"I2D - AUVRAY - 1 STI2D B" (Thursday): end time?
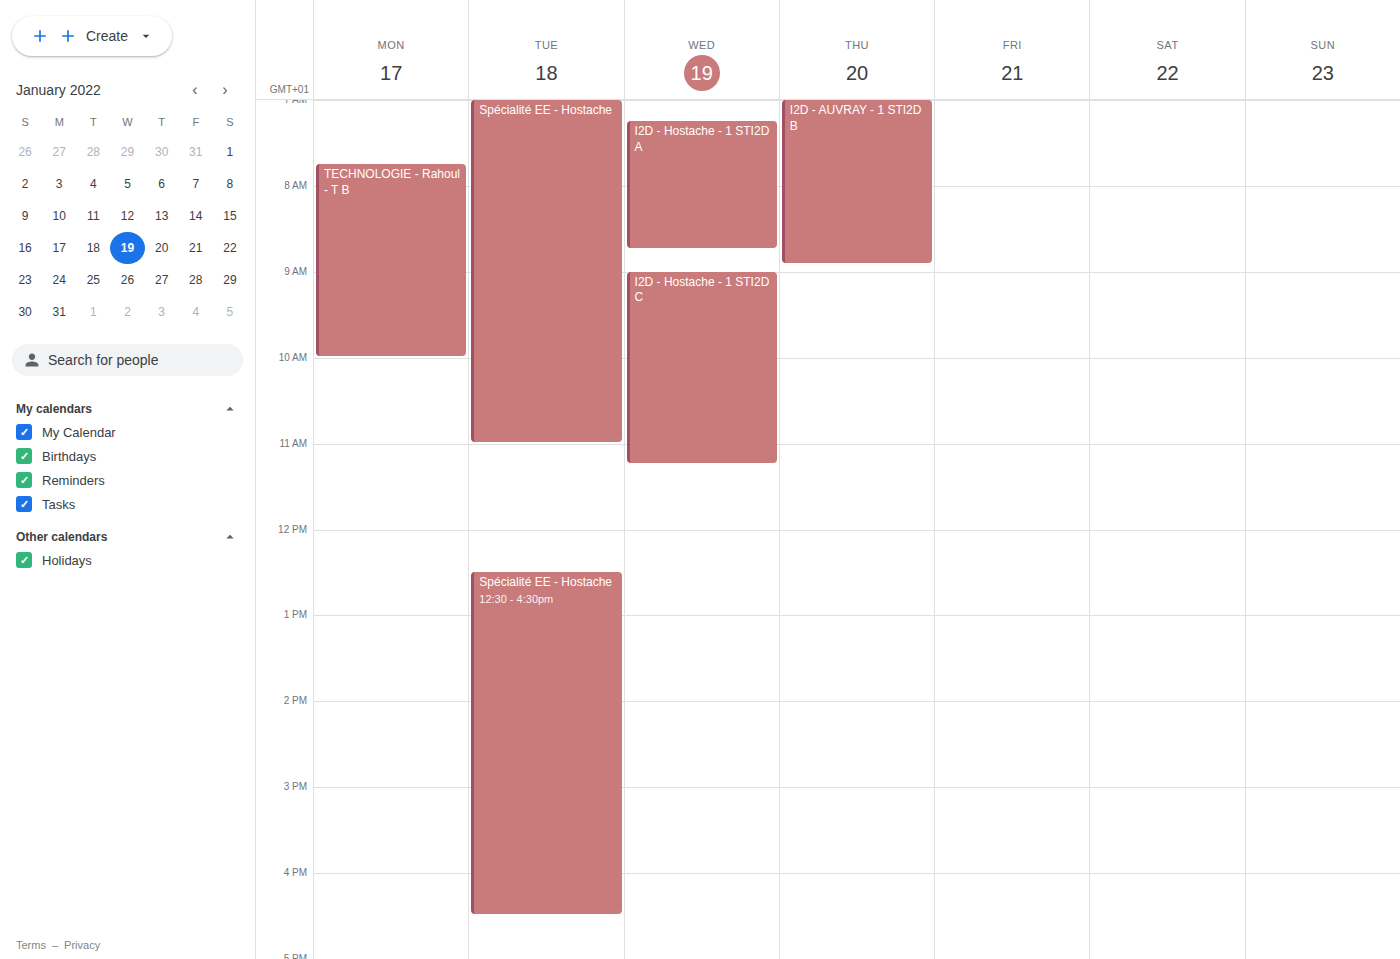
8:55 AM